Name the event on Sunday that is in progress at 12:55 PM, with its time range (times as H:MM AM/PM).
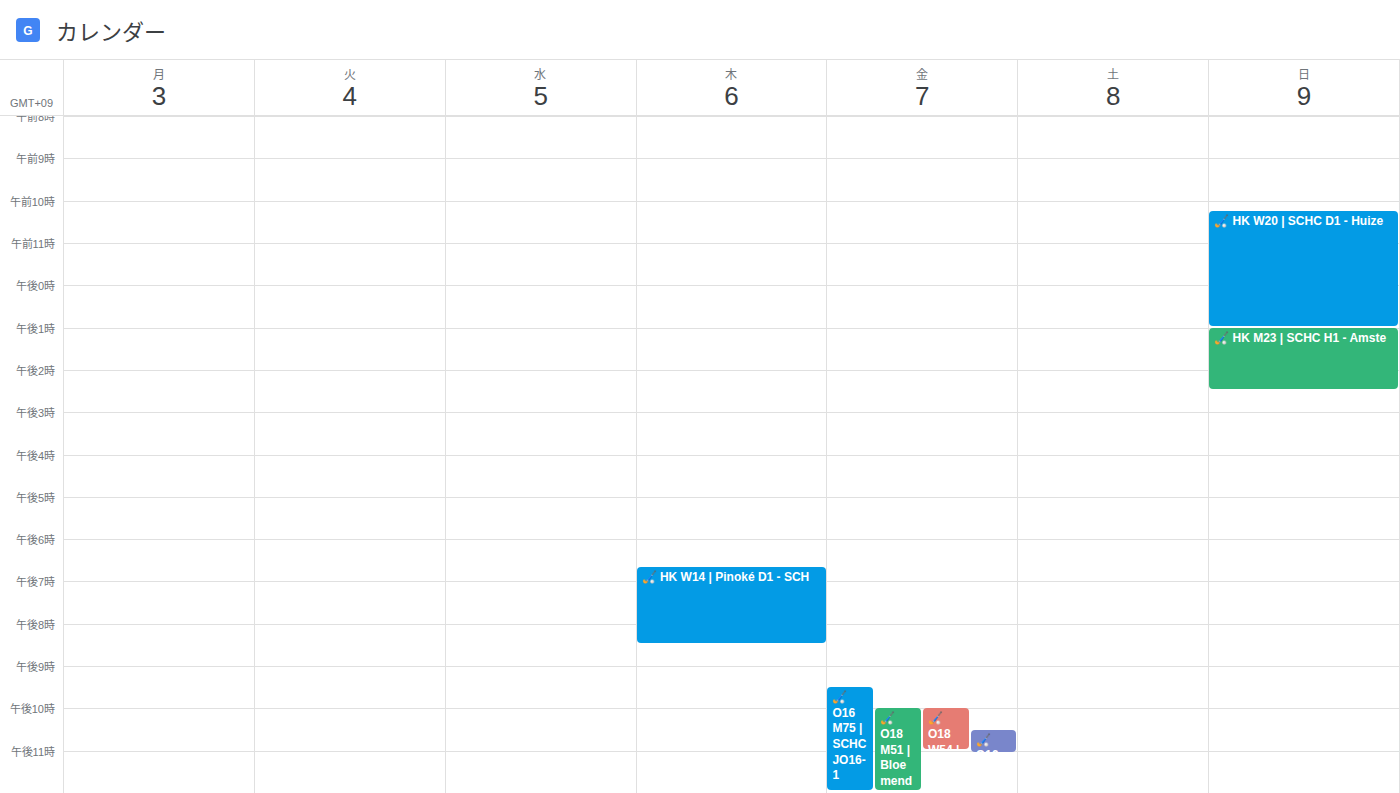
"🏑 HK W20 | SCHC D1 - Huize", 10:15 AM to 1:00 PM